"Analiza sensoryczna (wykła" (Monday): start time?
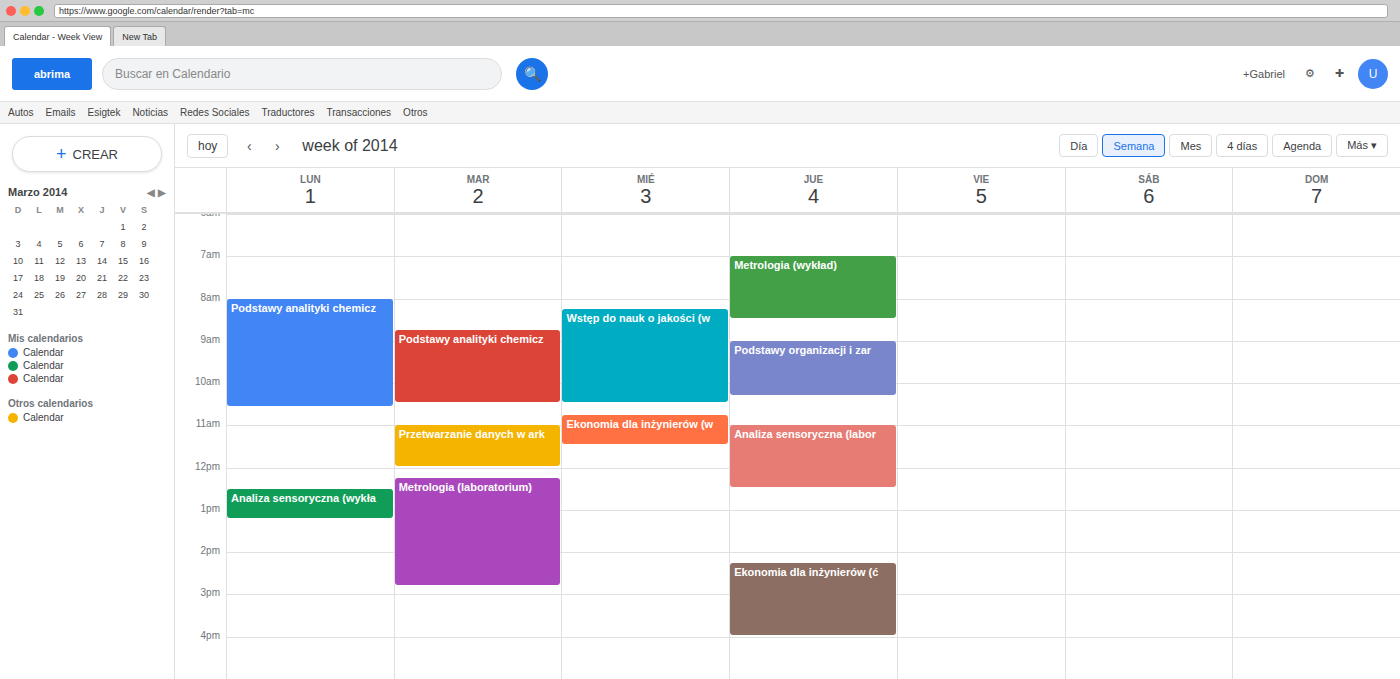
12:30 PM